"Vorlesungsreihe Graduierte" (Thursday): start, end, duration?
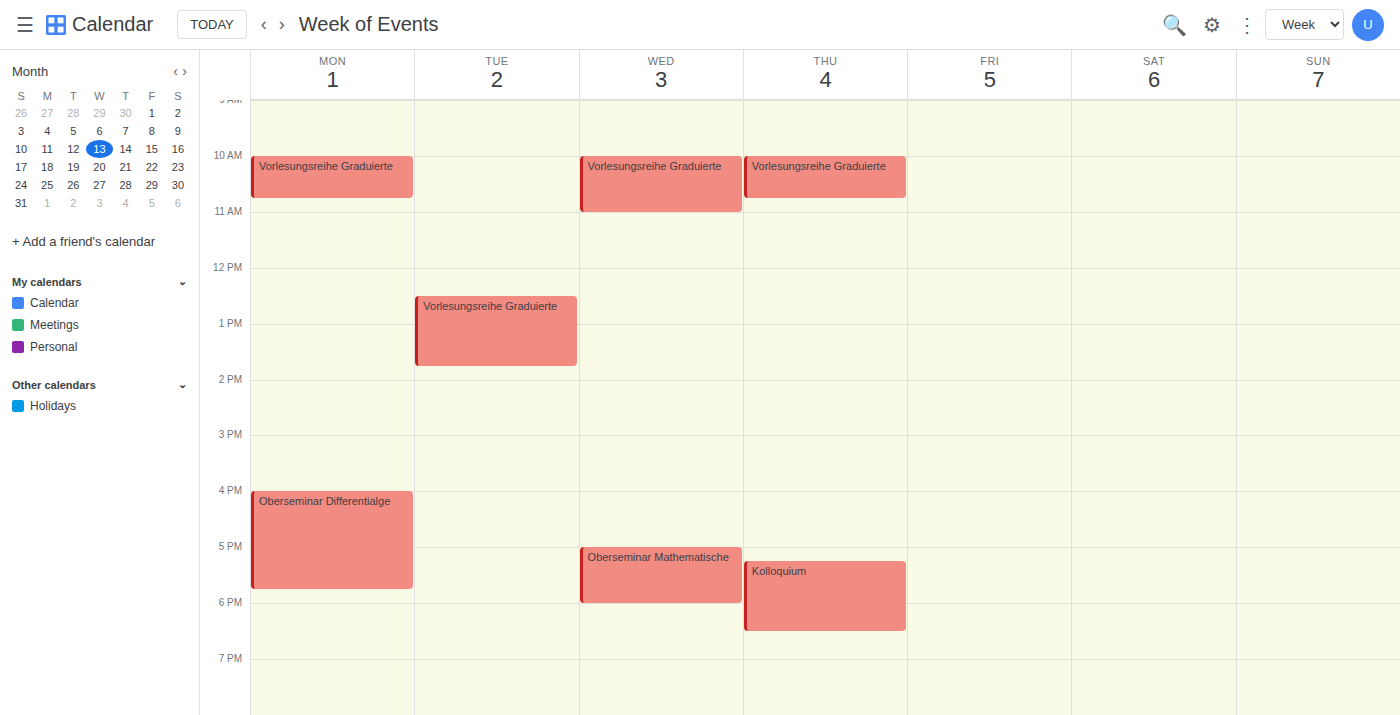
10:00 AM to 10:45 AM, 45 minutes